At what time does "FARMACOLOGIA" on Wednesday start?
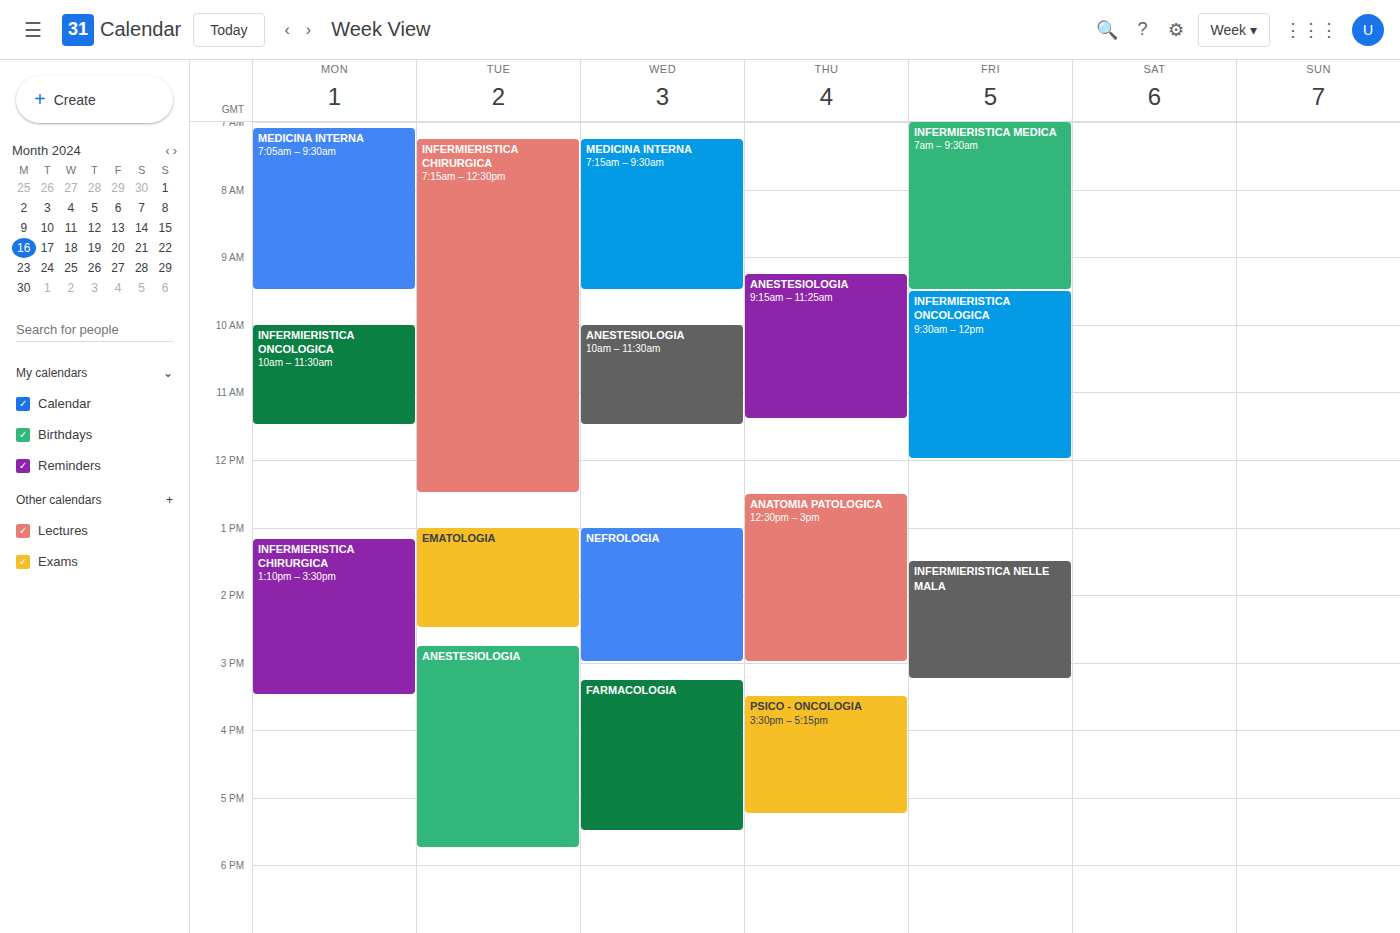
3:15 PM